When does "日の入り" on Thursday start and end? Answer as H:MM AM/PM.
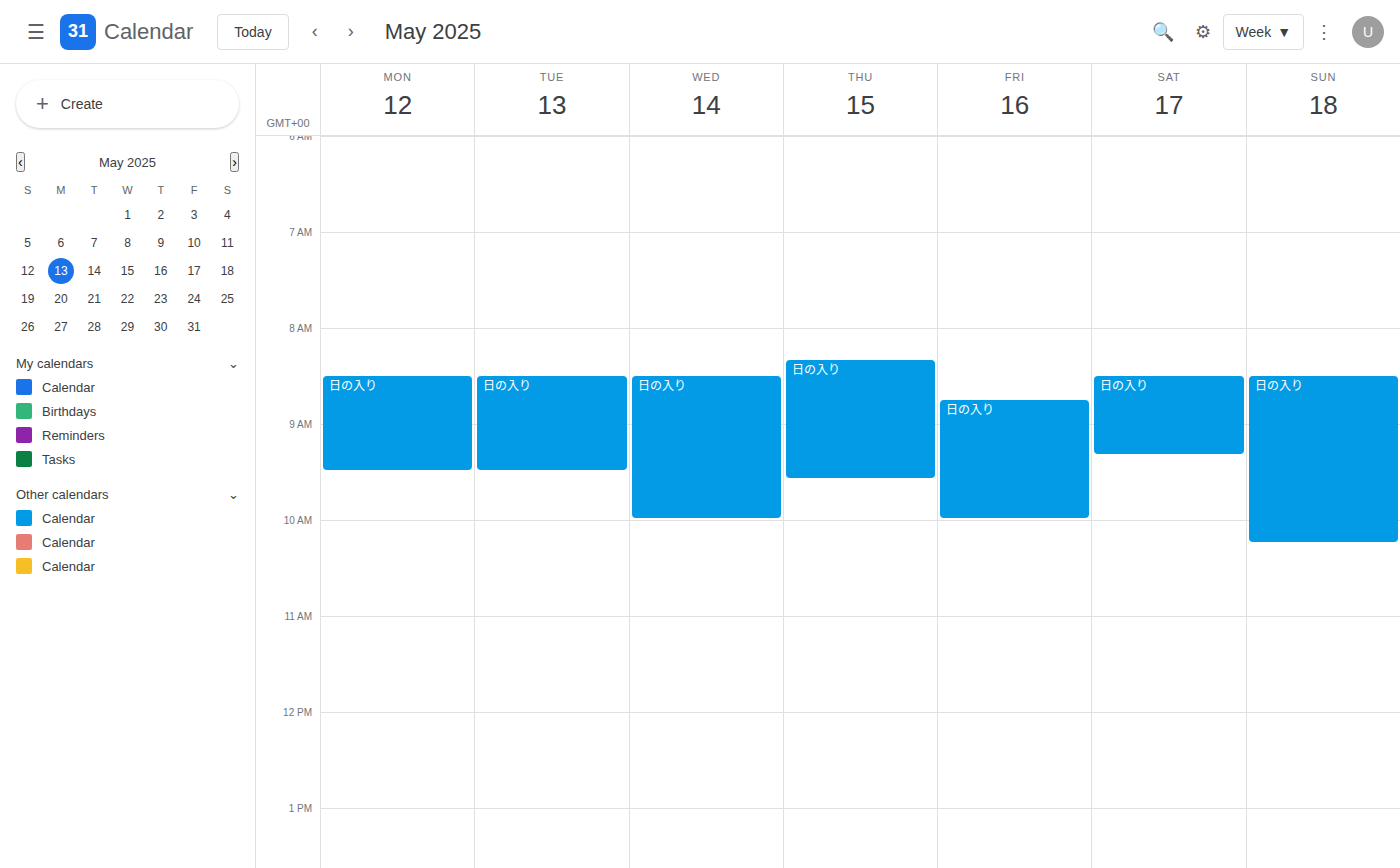
8:20 AM to 9:35 AM